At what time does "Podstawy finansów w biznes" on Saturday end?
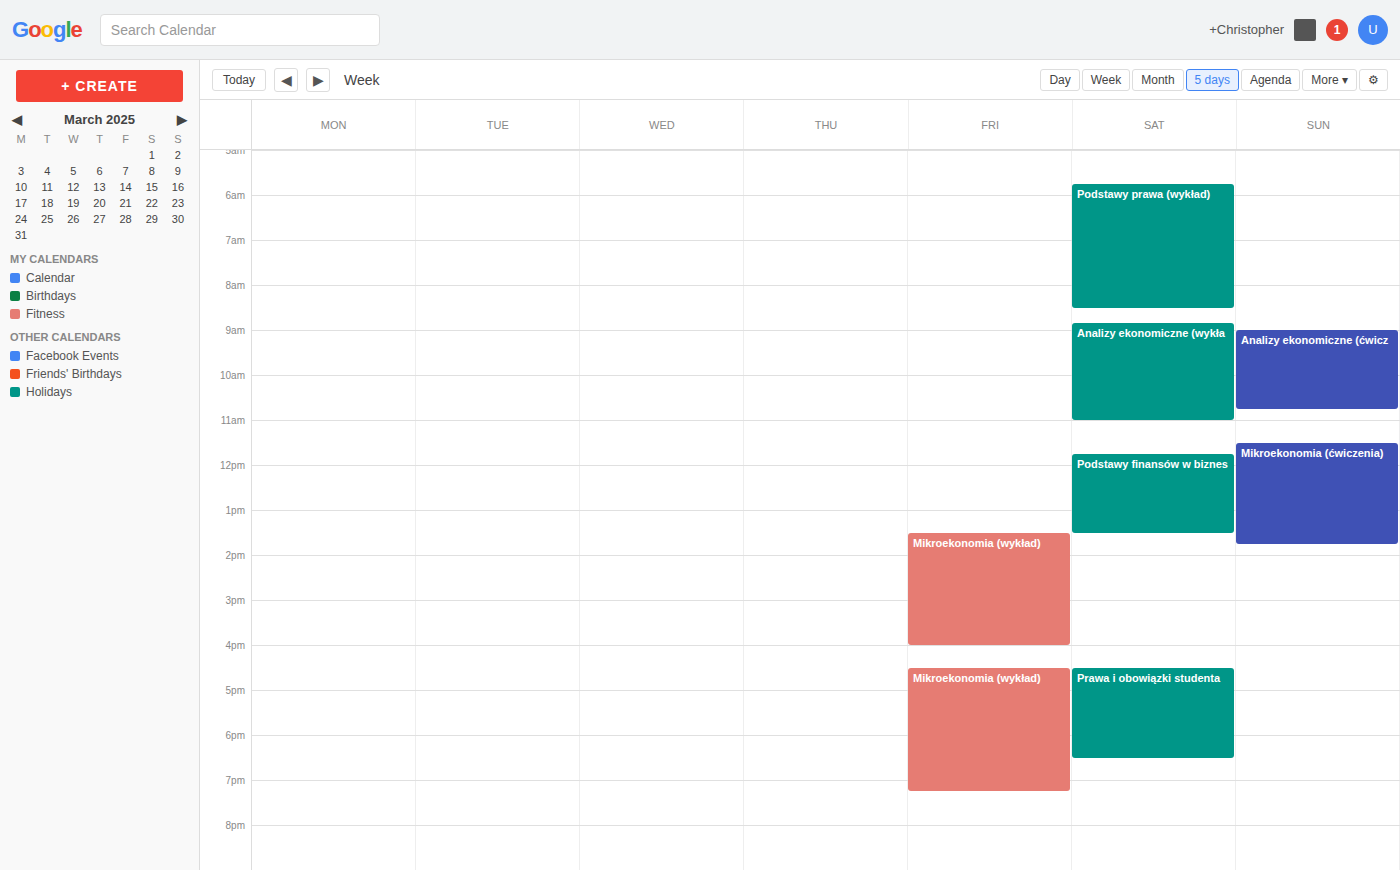
13:30